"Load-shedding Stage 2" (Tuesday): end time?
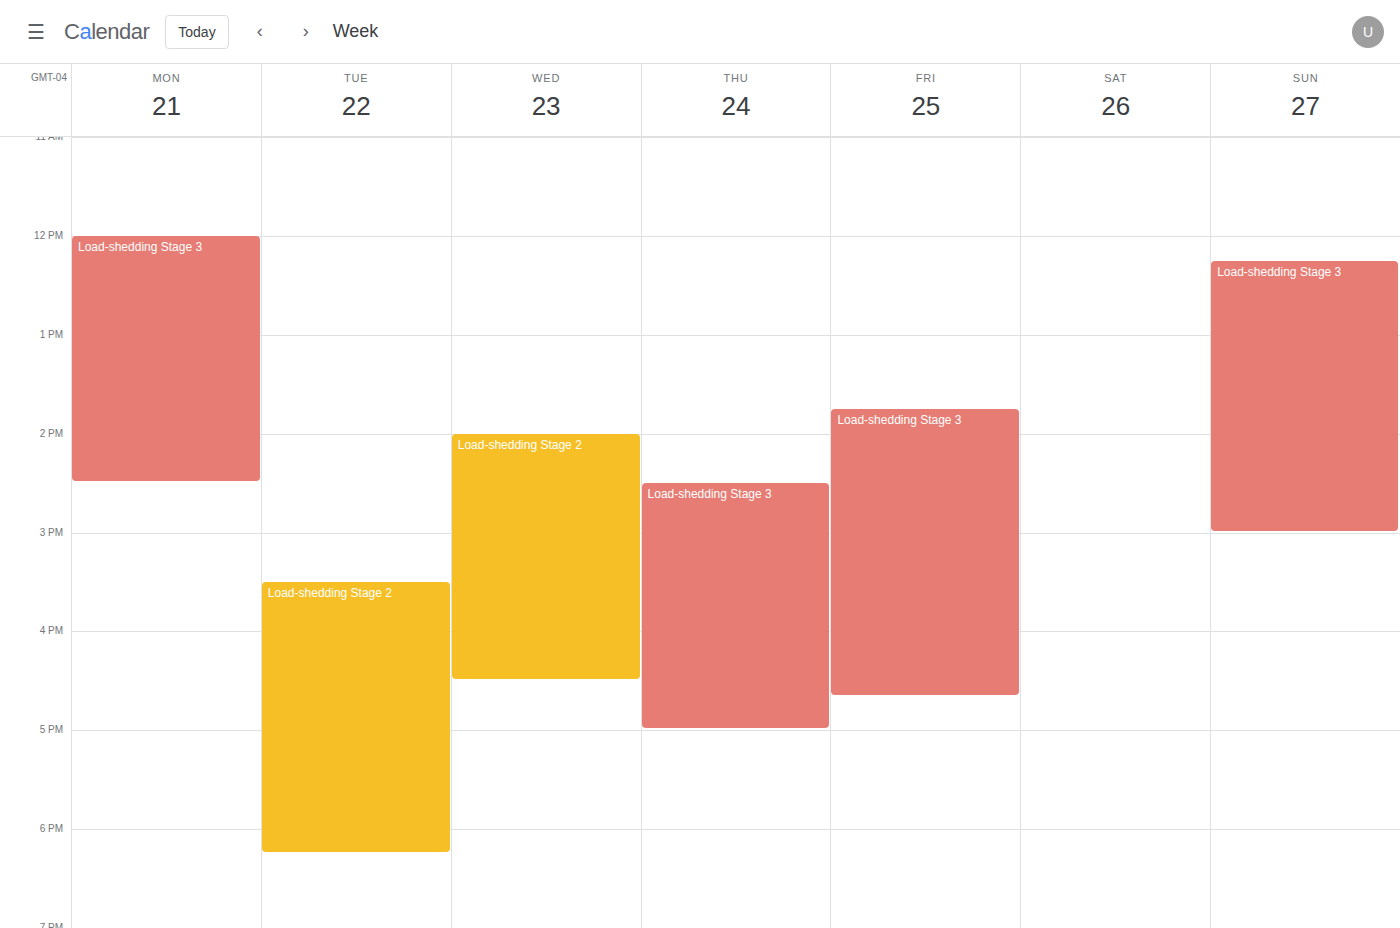
6:15 PM